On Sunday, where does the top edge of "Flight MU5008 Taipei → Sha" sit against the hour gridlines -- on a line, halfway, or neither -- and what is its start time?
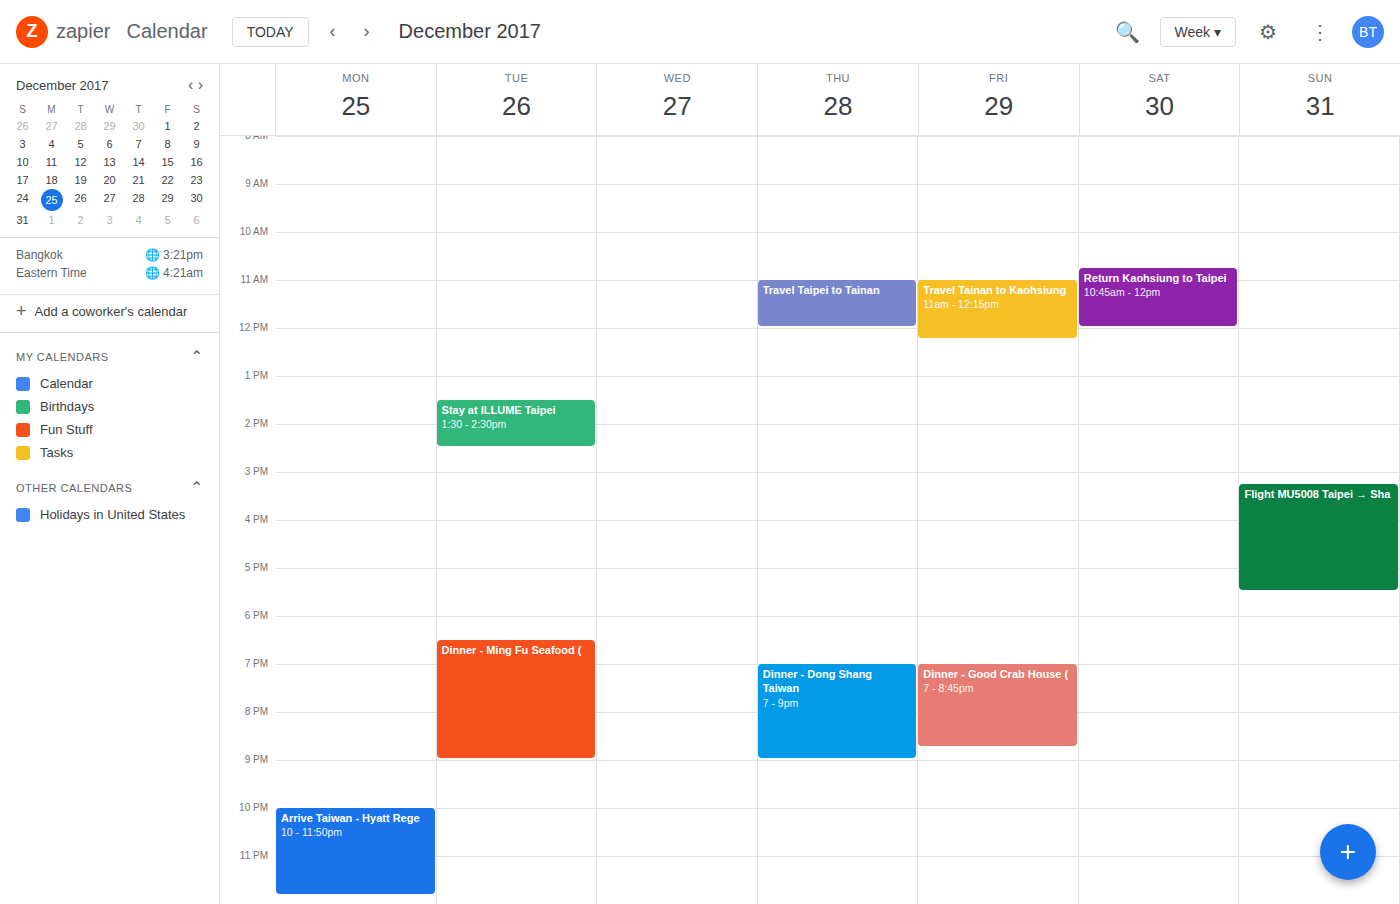
3:15 PM -- neither: a quarter of the way from the 3 PM line to the 4 PM line.